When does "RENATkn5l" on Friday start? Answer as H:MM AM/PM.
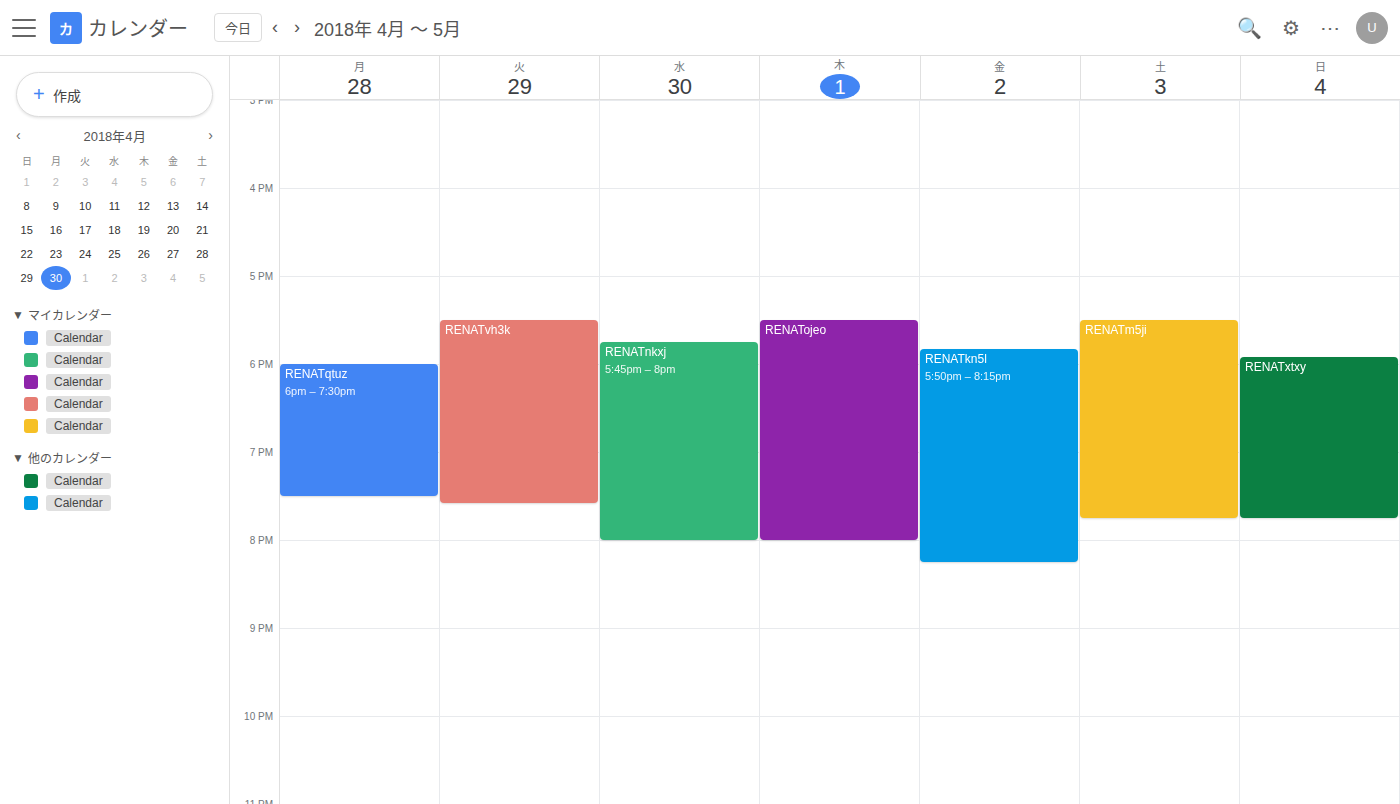
5:50 PM